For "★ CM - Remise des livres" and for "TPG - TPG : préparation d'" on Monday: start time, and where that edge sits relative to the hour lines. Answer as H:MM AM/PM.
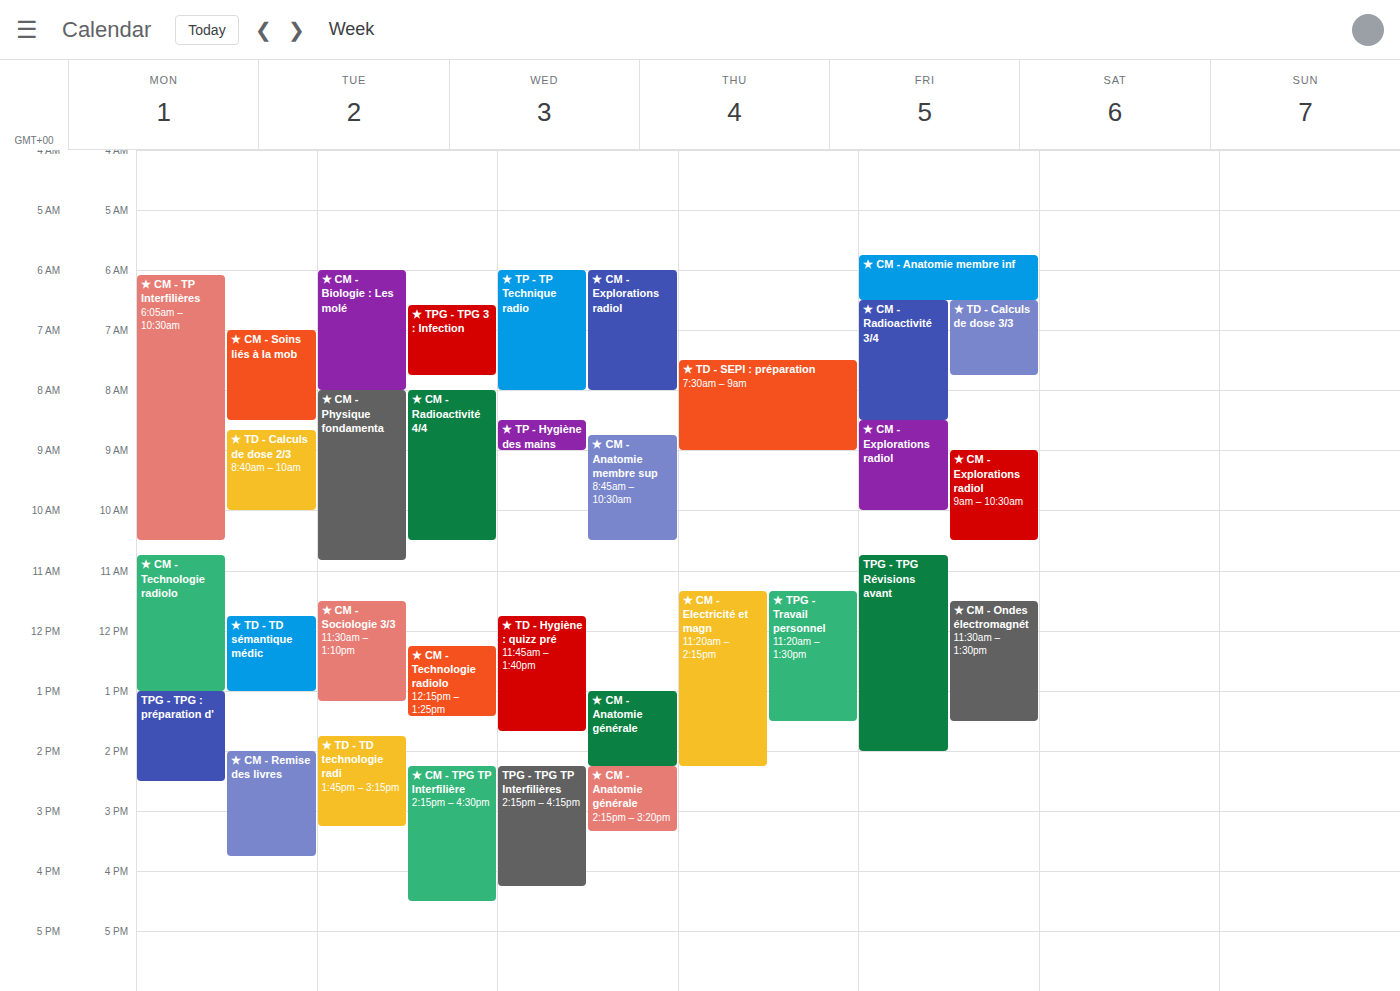
"★ CM - Remise des livres": 2:00 PM, exactly on the 2 PM line. "TPG - TPG : préparation d'": 1:00 PM, exactly on the 1 PM line.